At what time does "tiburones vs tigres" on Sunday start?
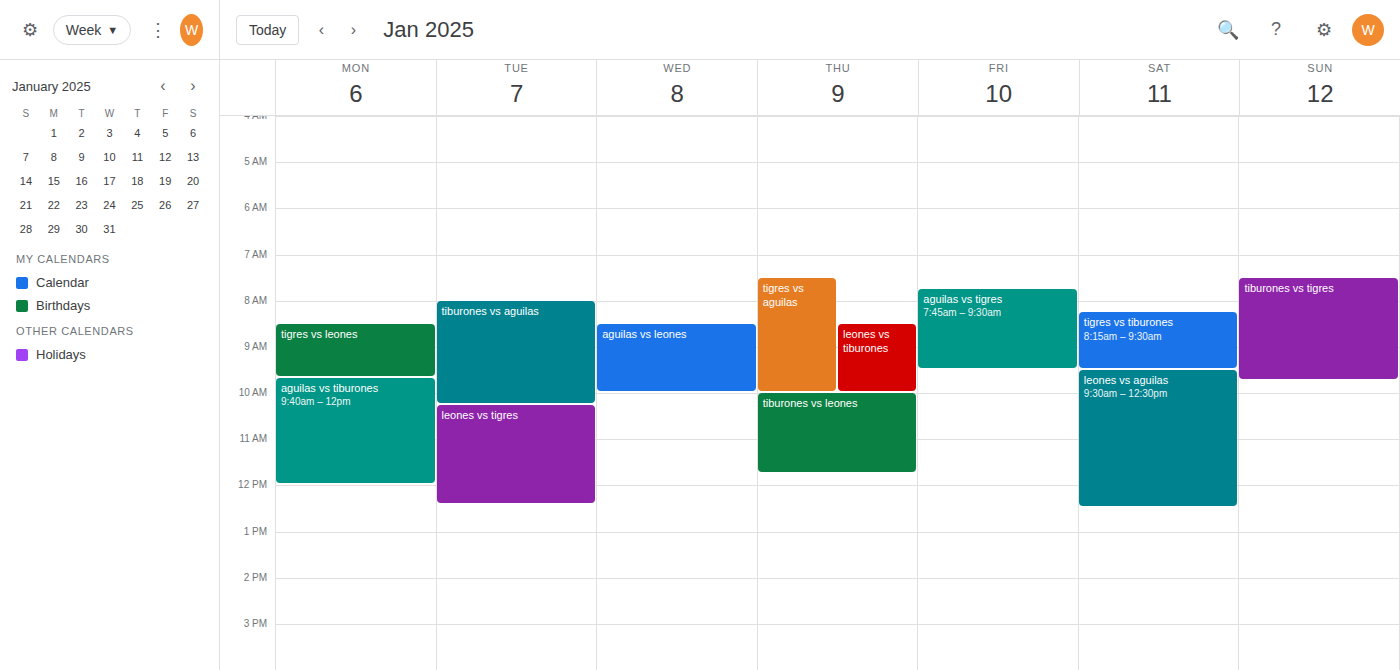
7:30 AM